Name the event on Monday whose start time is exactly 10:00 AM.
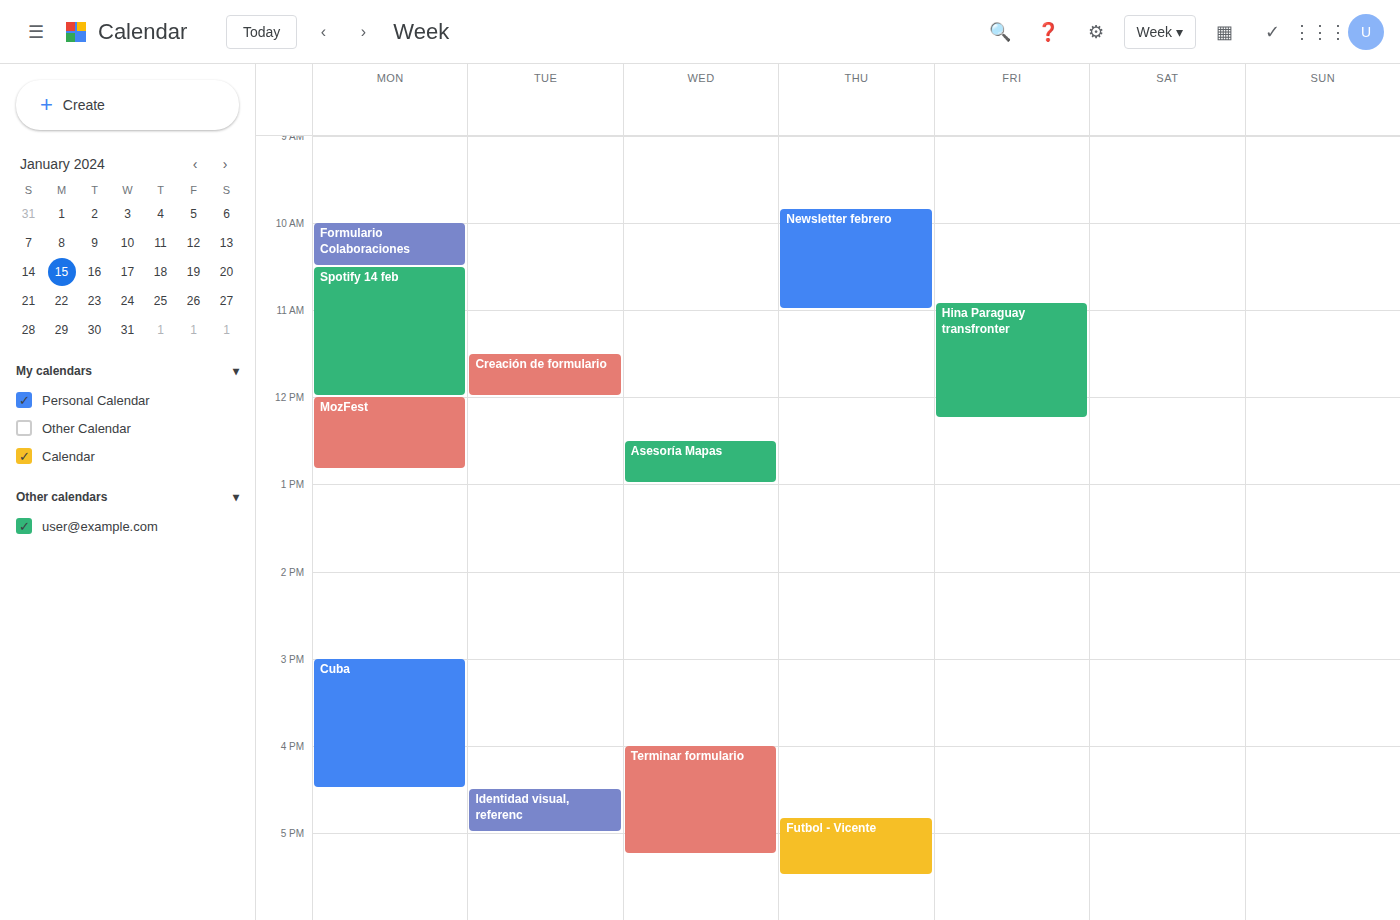
"Formulario Colaboraciones"